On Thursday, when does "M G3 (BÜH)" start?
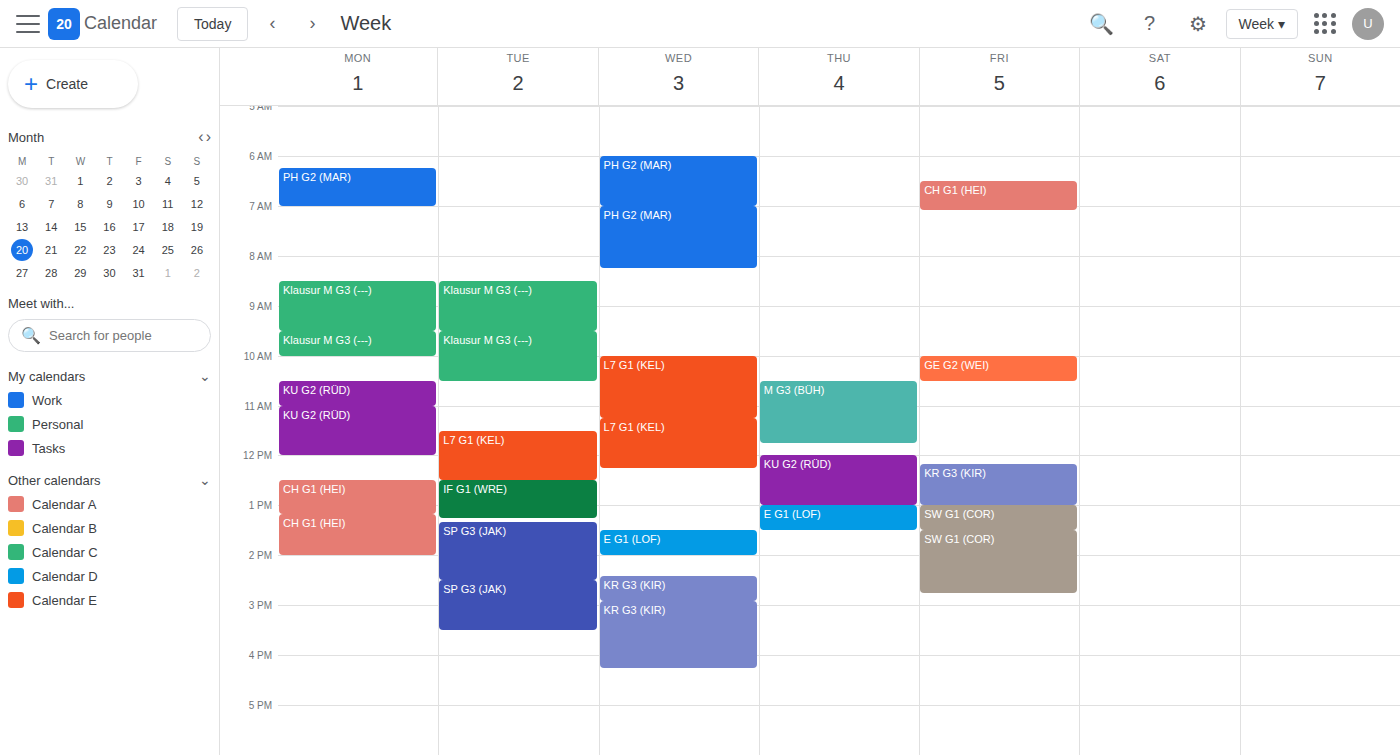
10:30 AM